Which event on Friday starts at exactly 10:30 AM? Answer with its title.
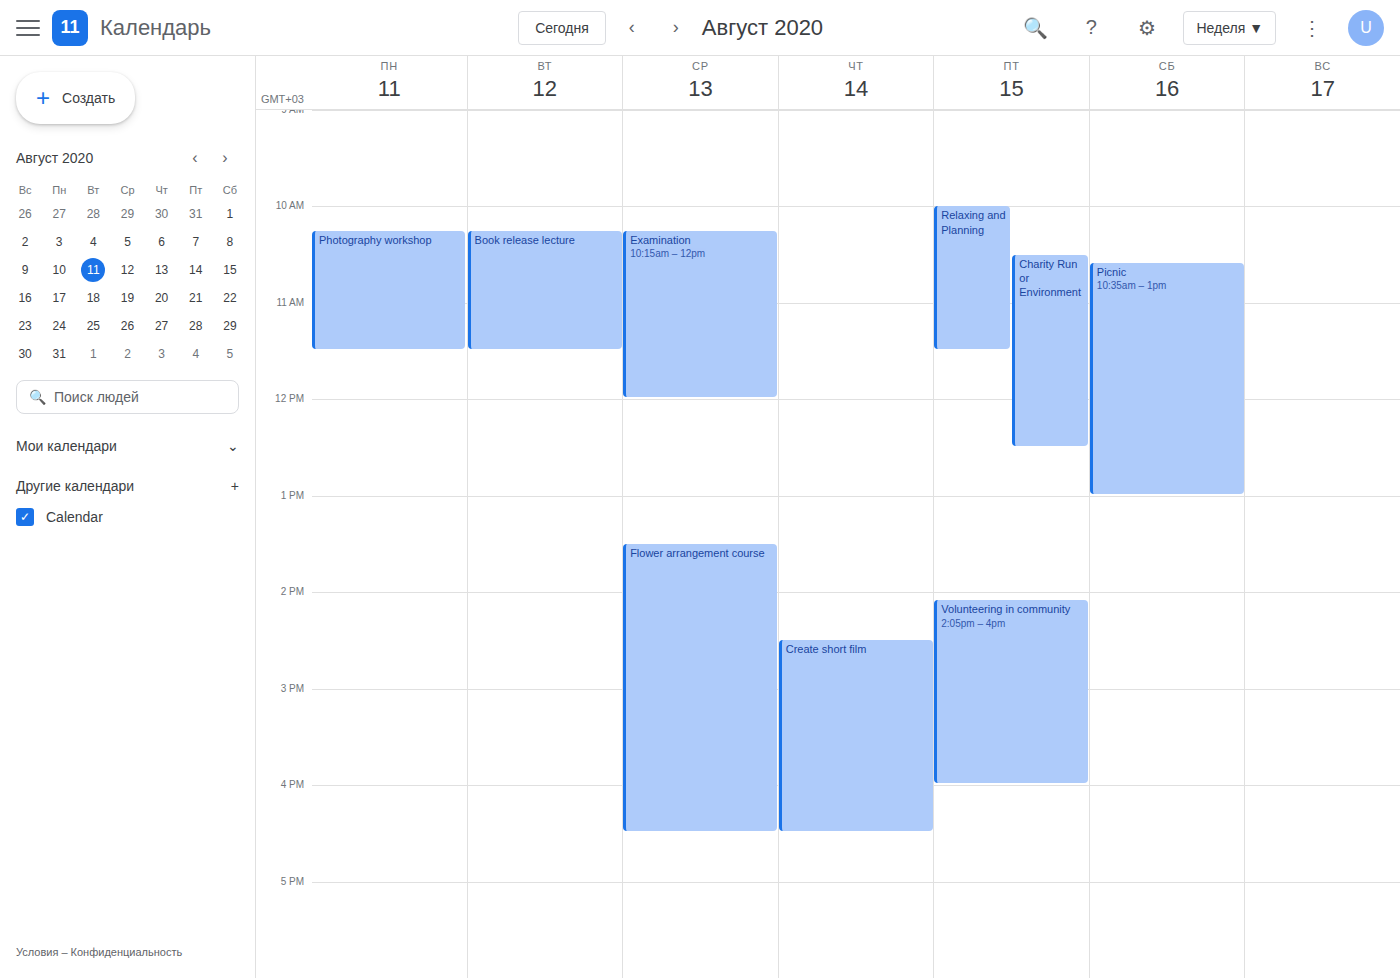
"Charity Run or Environment"